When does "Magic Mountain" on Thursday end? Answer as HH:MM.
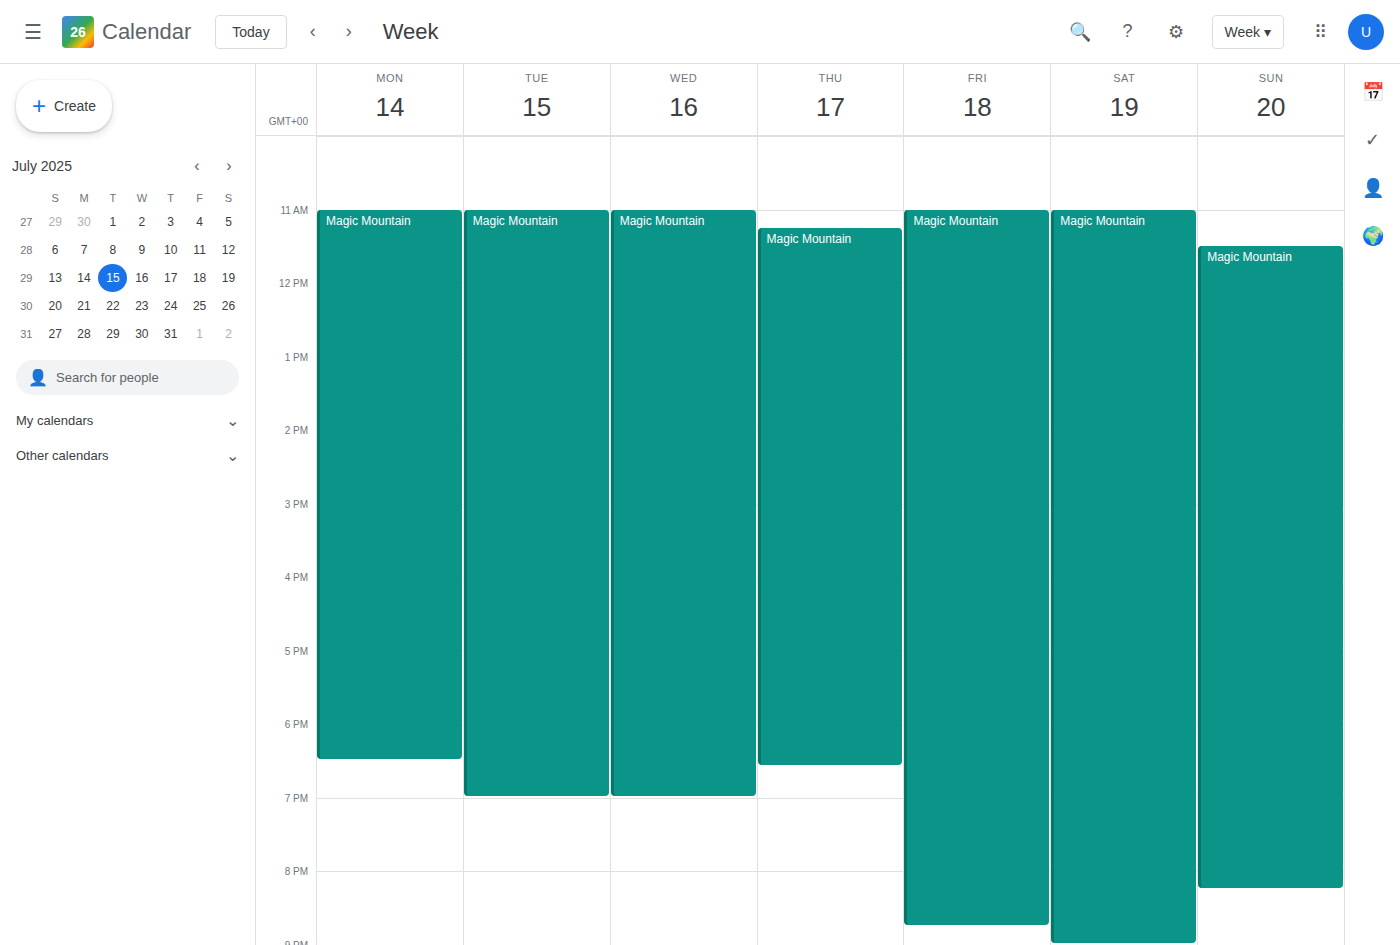
18:35